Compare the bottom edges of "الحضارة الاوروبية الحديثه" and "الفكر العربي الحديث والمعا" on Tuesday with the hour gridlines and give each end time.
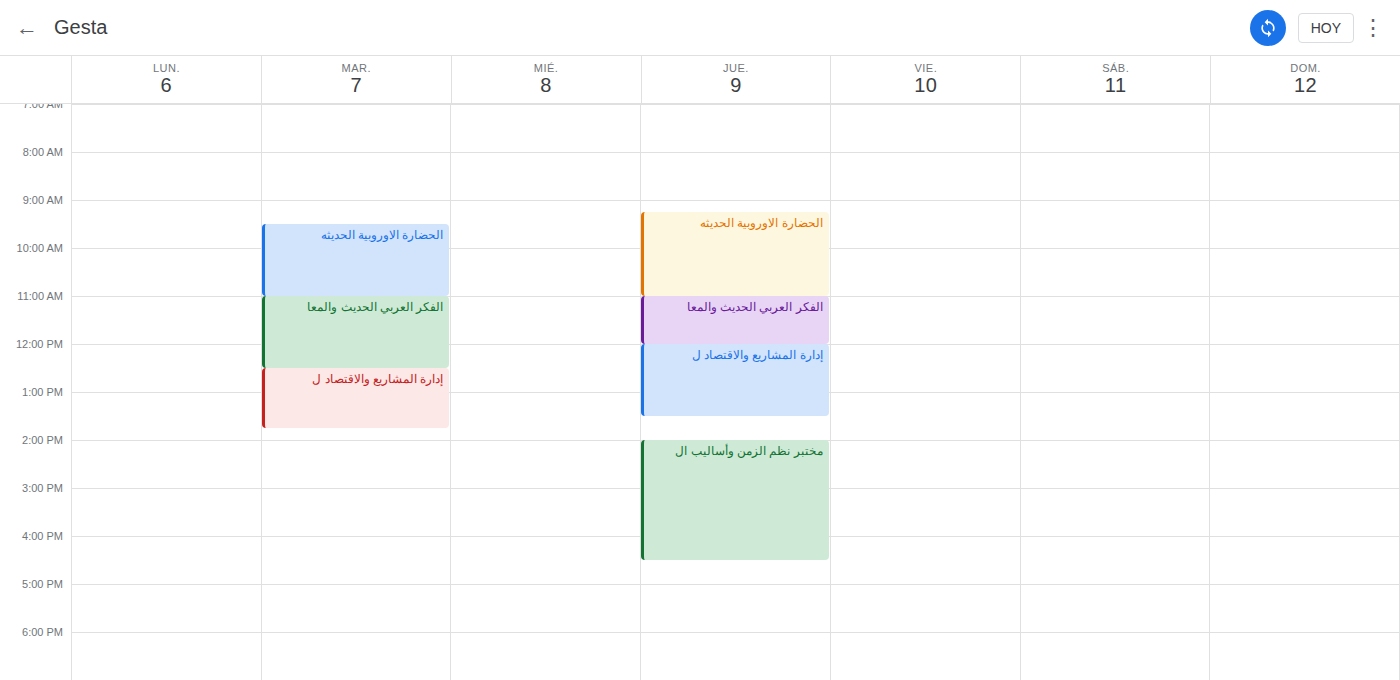
"الحضارة الاوروبية الحديثه": 11:00 AM, exactly on the 11 AM line. "الفكر العربي الحديث والمعا": 12:30 PM, halfway between the 12 PM and 1 PM lines.